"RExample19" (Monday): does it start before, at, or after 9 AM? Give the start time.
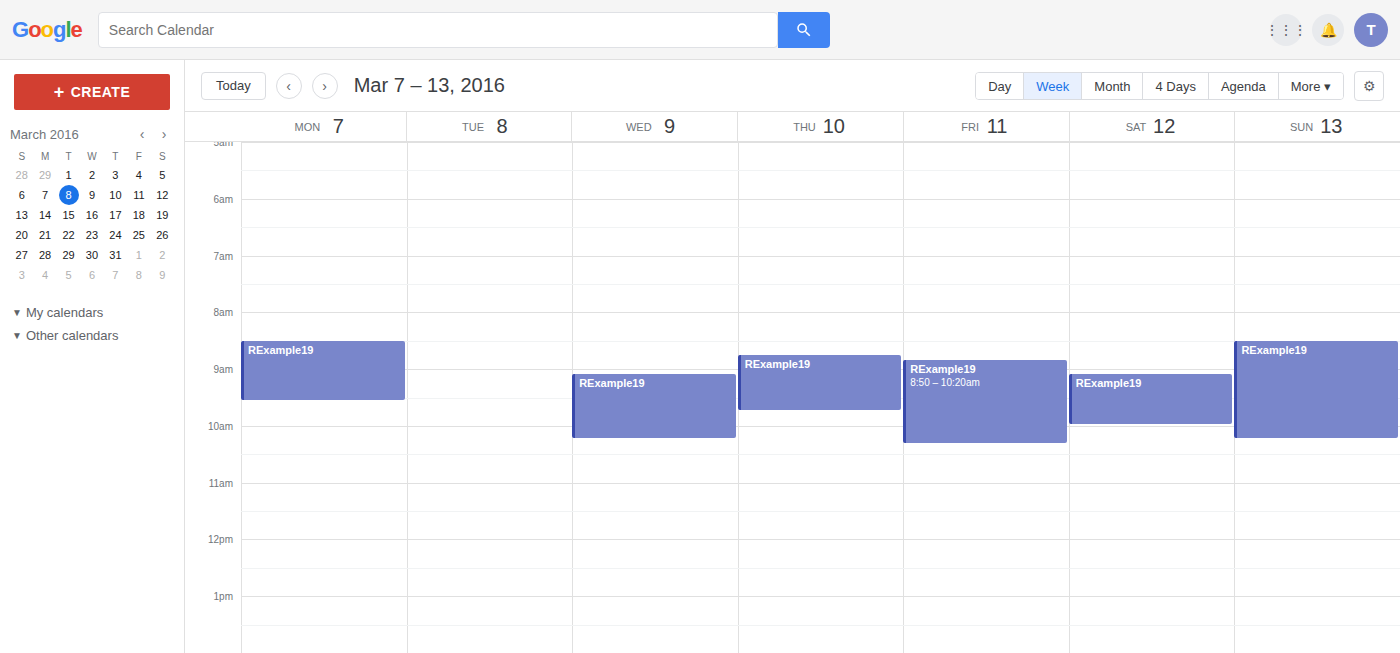
8:30 AM -- before 9 AM, 30 minutes above the 9 AM line.